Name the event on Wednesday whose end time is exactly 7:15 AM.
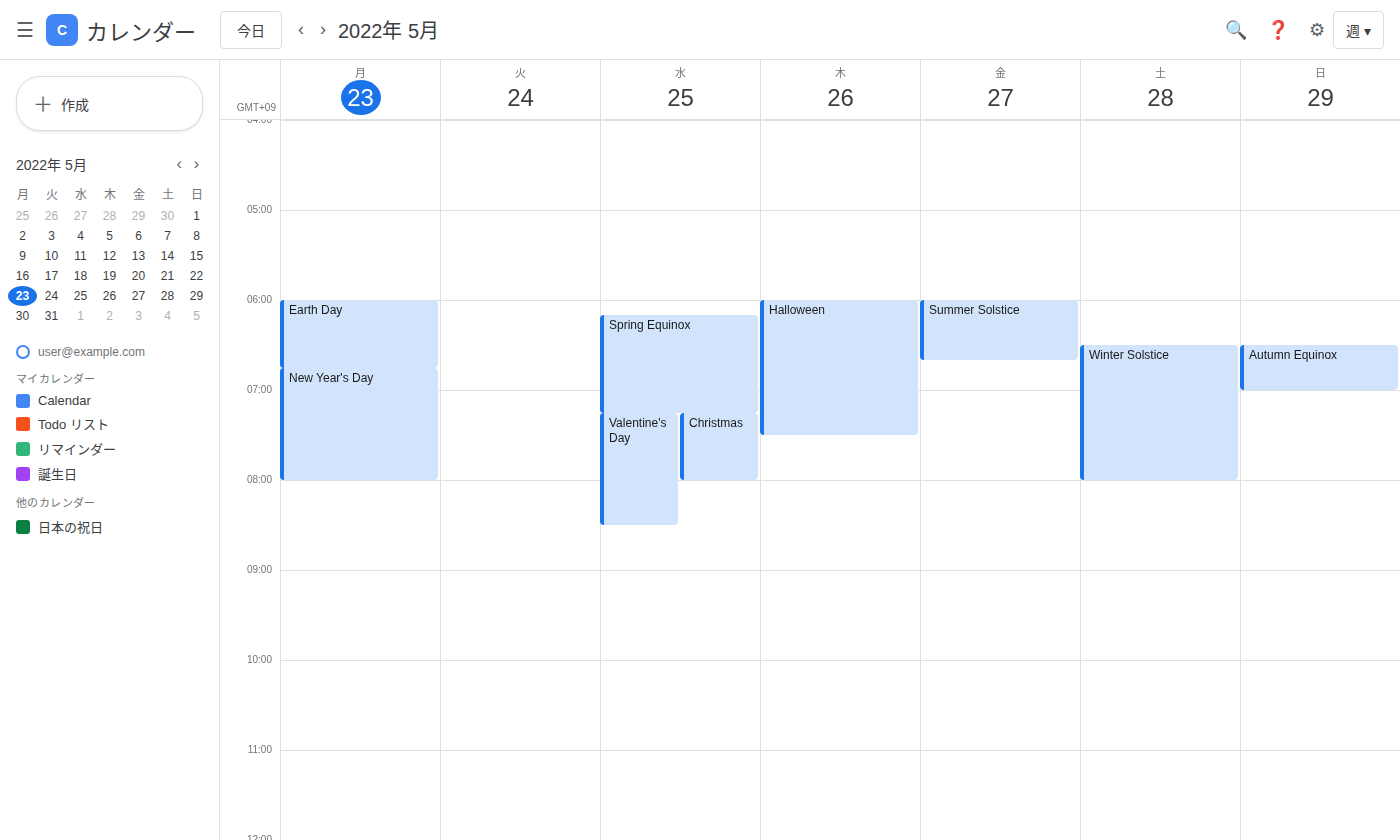
"Spring Equinox"